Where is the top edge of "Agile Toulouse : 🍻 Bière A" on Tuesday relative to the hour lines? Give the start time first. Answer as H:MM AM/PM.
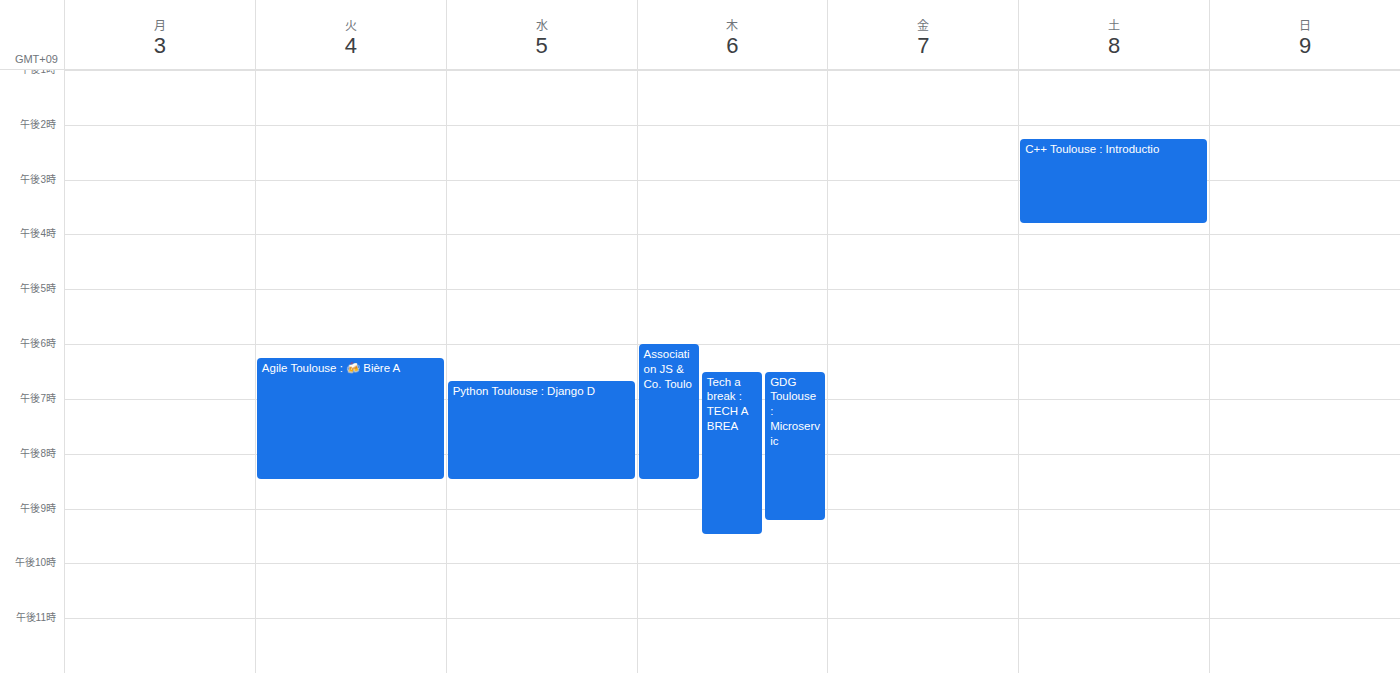
6:15 PM -- neither: a quarter of the way from the 6 PM line to the 7 PM line.